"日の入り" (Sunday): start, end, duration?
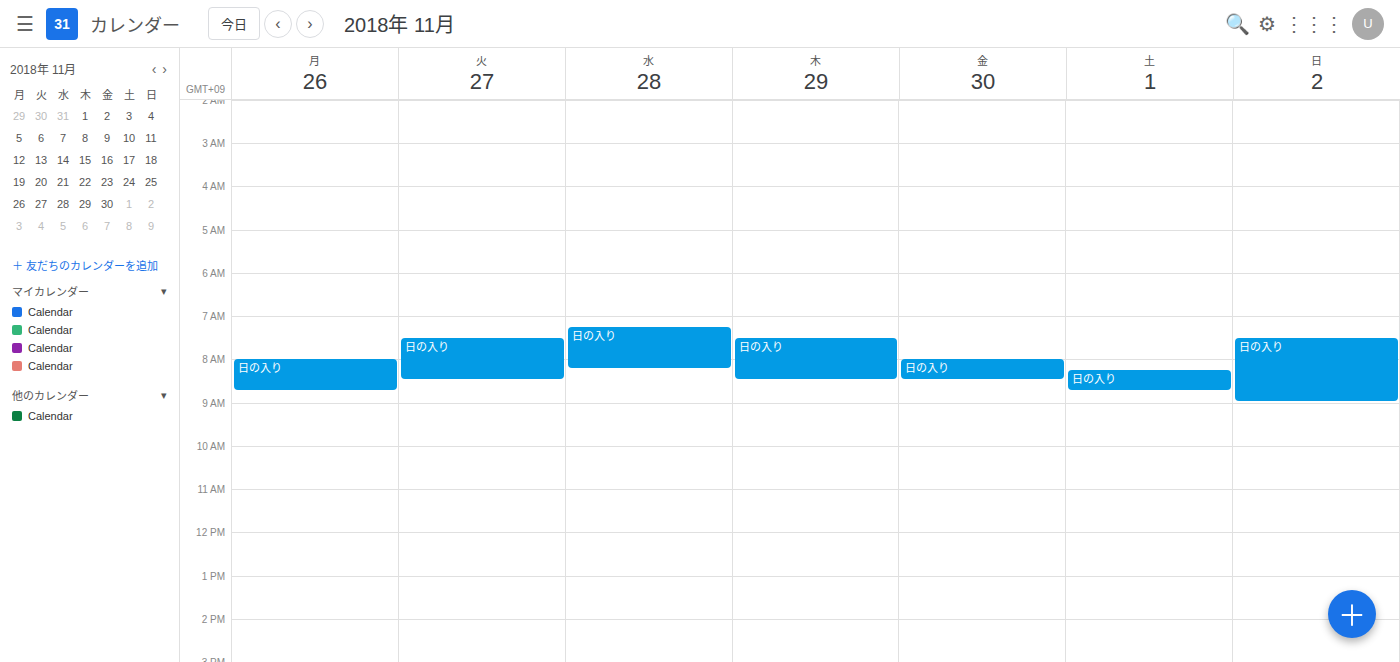
7:30 AM to 9:00 AM, 1 hour 30 minutes